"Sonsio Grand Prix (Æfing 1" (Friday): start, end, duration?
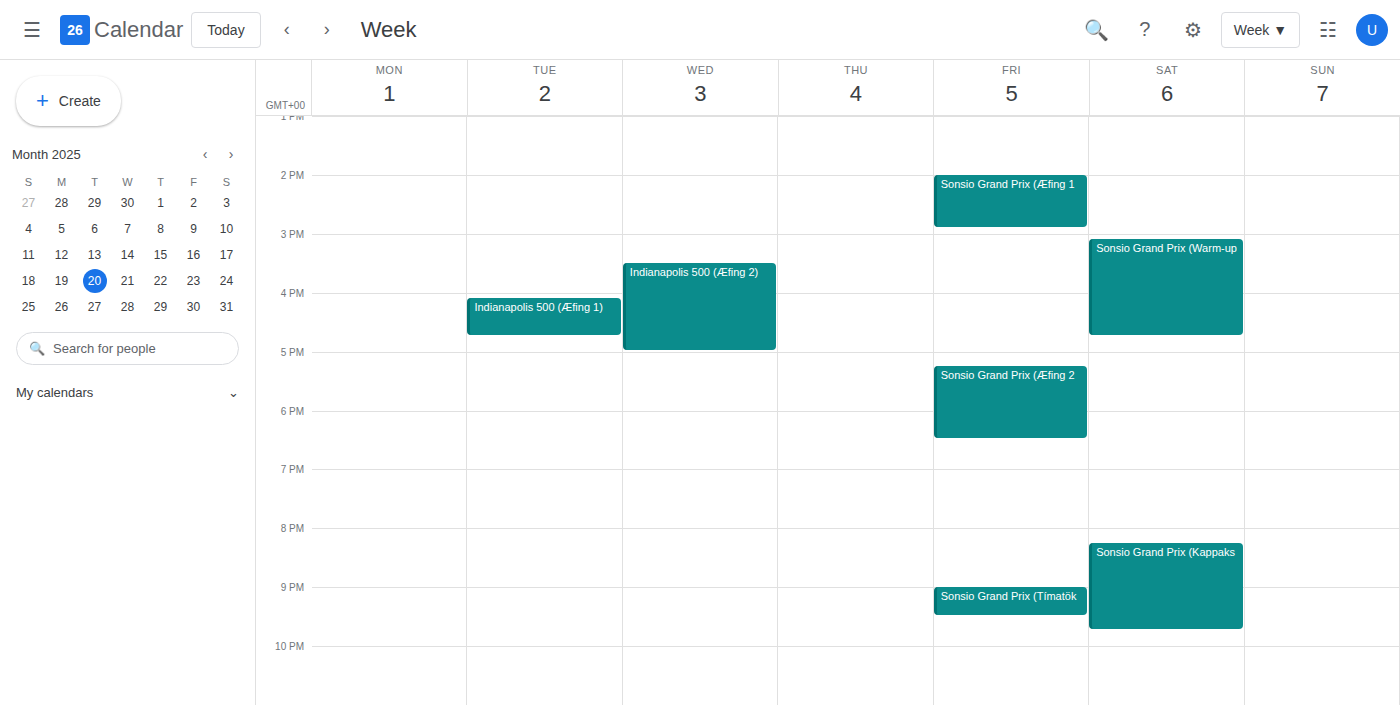
2:00 PM to 2:55 PM, 55 minutes